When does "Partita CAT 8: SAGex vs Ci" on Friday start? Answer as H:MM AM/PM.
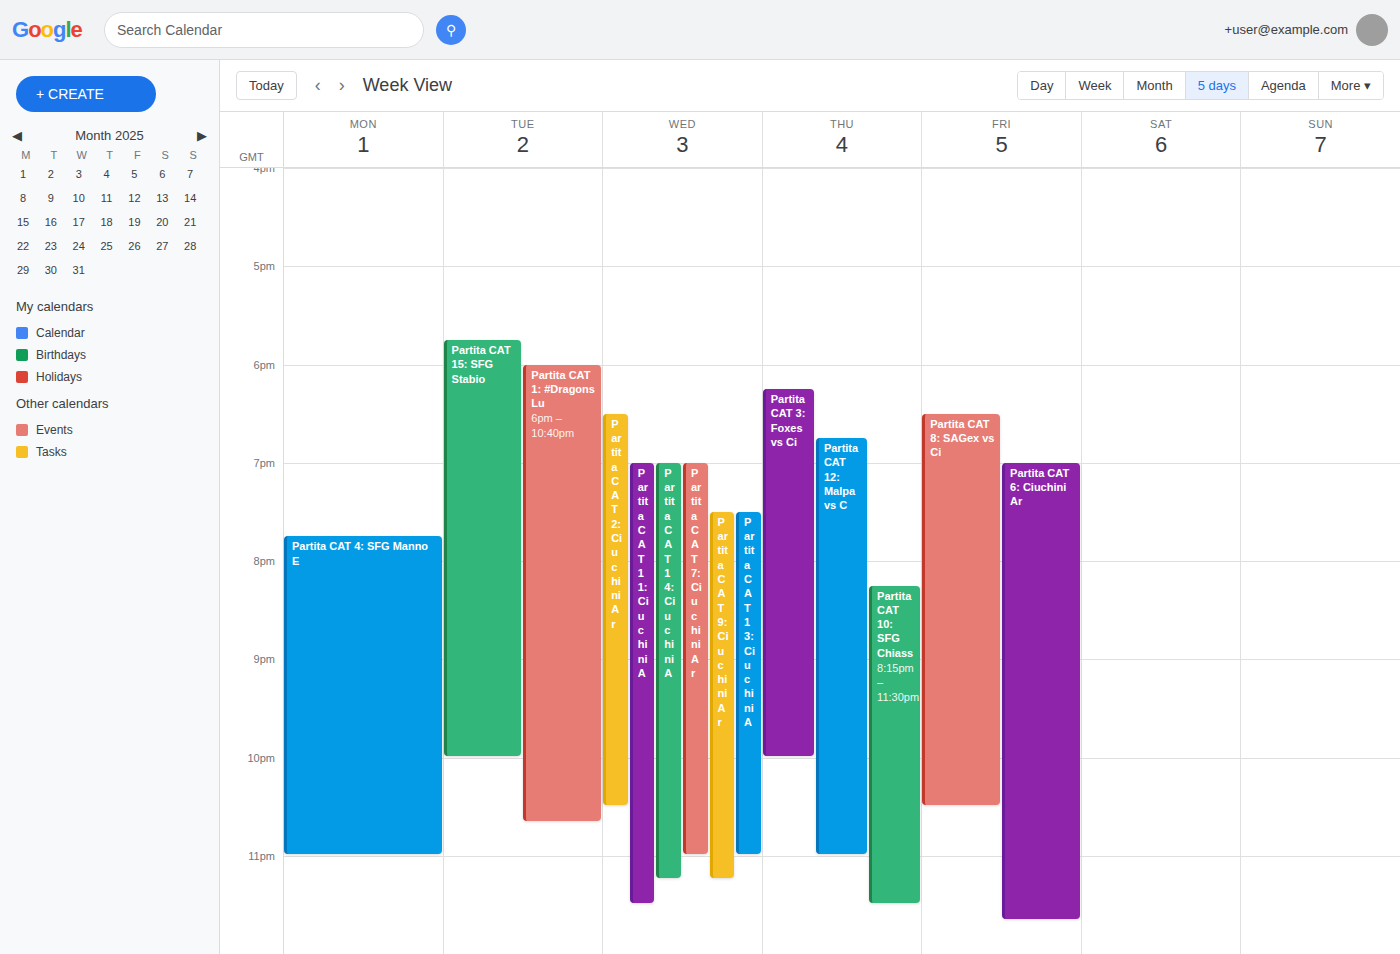
6:30 PM